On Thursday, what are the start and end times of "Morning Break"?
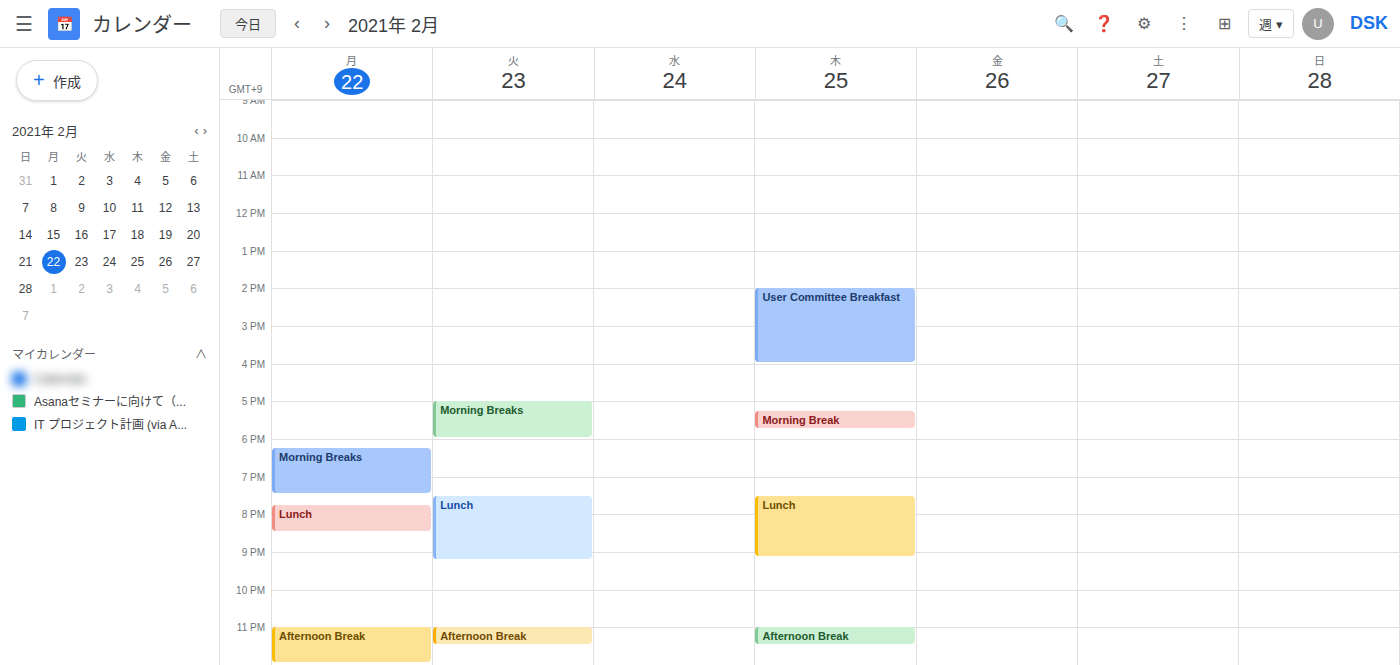
17:15 to 17:45